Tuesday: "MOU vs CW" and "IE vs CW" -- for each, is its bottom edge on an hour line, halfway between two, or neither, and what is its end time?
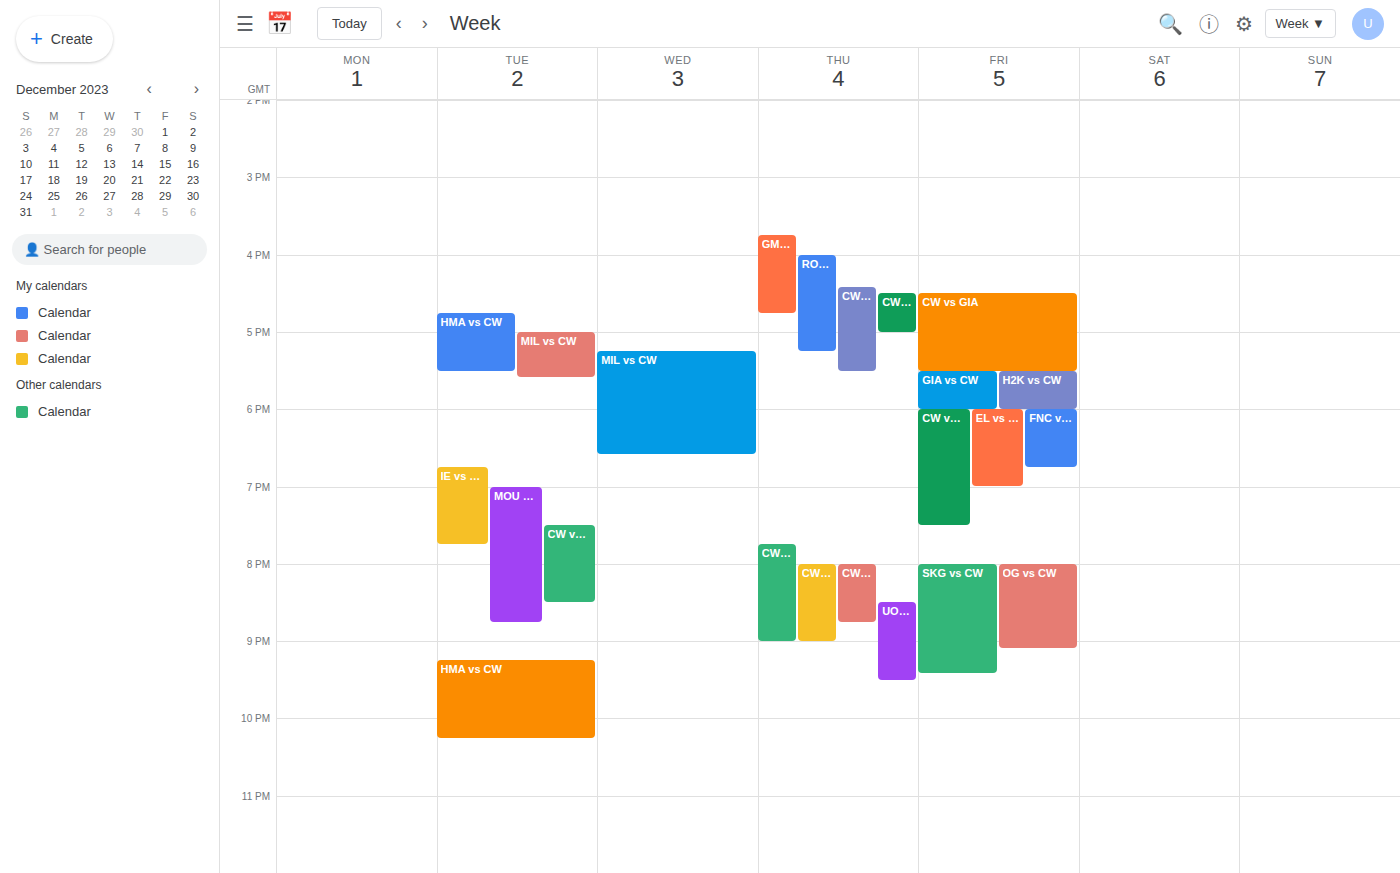
"MOU vs CW": 8:45 PM, neither: three quarters of the way from the 8 PM line to the 9 PM line. "IE vs CW": 7:45 PM, neither: three quarters of the way from the 7 PM line to the 8 PM line.